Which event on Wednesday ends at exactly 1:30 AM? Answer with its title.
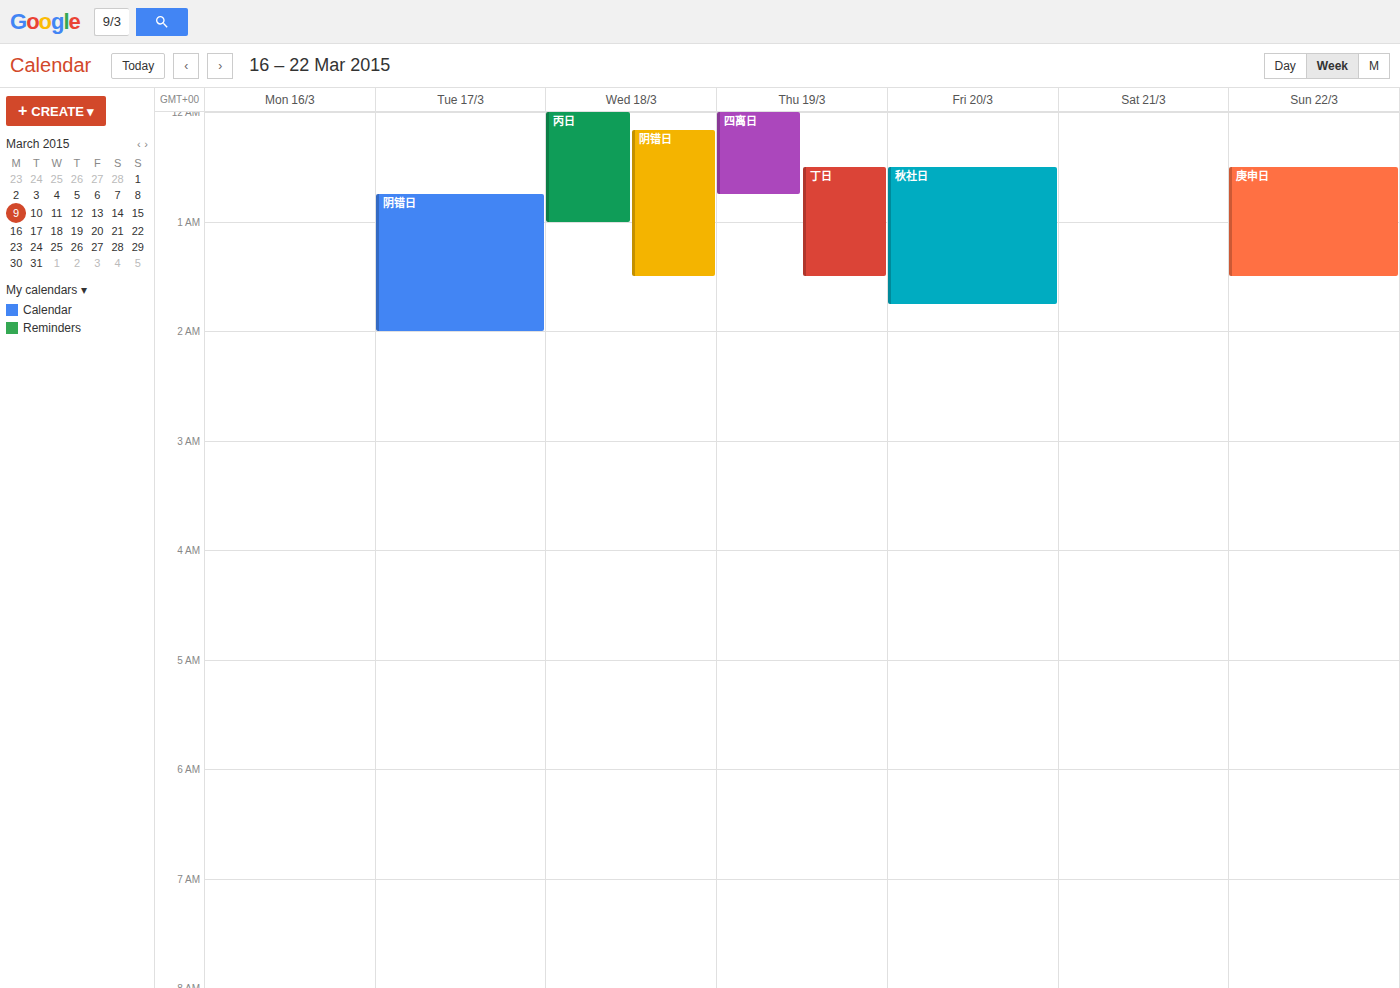
"阴错日"